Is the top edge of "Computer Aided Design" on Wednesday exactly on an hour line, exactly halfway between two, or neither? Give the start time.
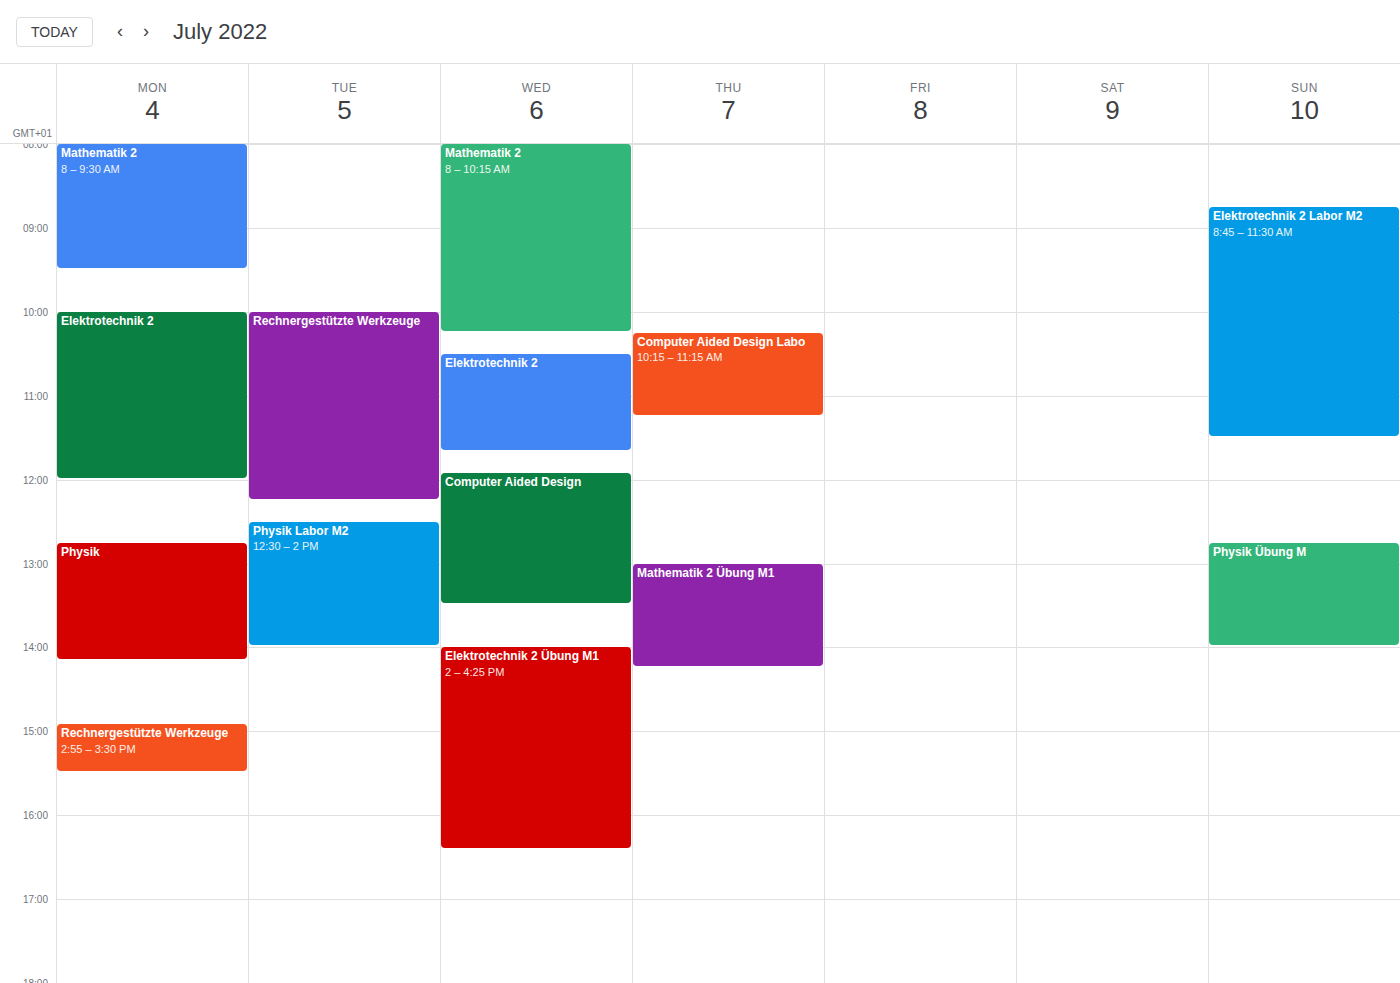
11:55 AM -- neither: 55 minutes below the 11 AM line and 5 minutes above the 12 PM line.